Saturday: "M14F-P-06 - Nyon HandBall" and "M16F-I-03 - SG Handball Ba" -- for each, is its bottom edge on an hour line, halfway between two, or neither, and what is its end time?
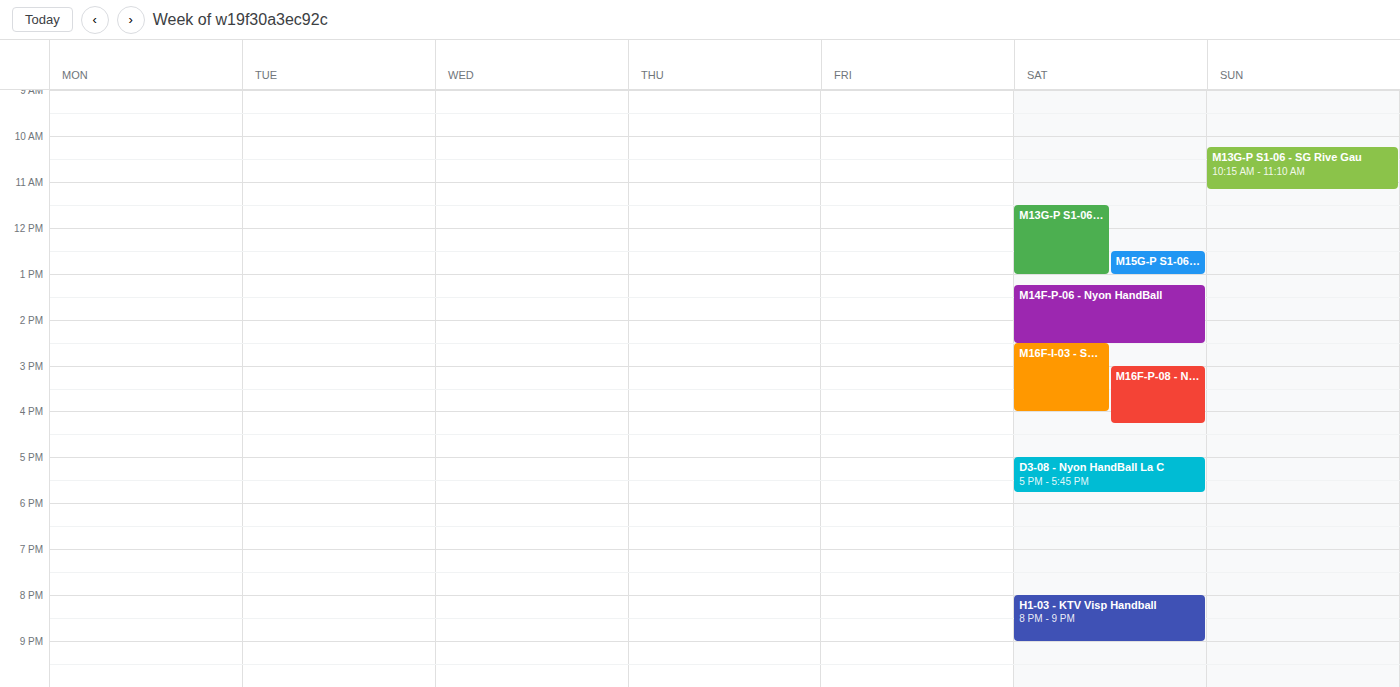
"M14F-P-06 - Nyon HandBall": 2:30 PM, halfway between the 2 PM and 3 PM lines. "M16F-I-03 - SG Handball Ba": 4:00 PM, exactly on the 4 PM line.